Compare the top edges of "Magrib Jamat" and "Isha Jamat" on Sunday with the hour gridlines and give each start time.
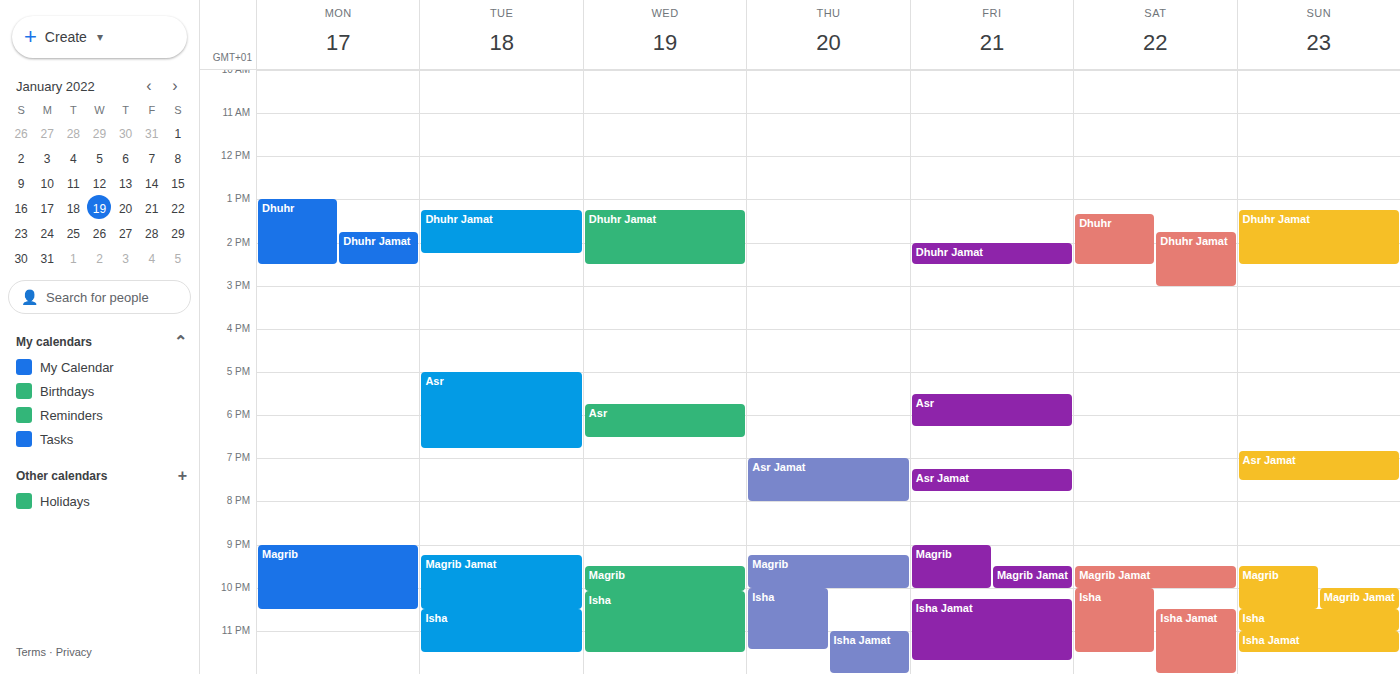
"Magrib Jamat": 10:00 PM, exactly on the 10 PM line. "Isha Jamat": 11:00 PM, exactly on the 11 PM line.